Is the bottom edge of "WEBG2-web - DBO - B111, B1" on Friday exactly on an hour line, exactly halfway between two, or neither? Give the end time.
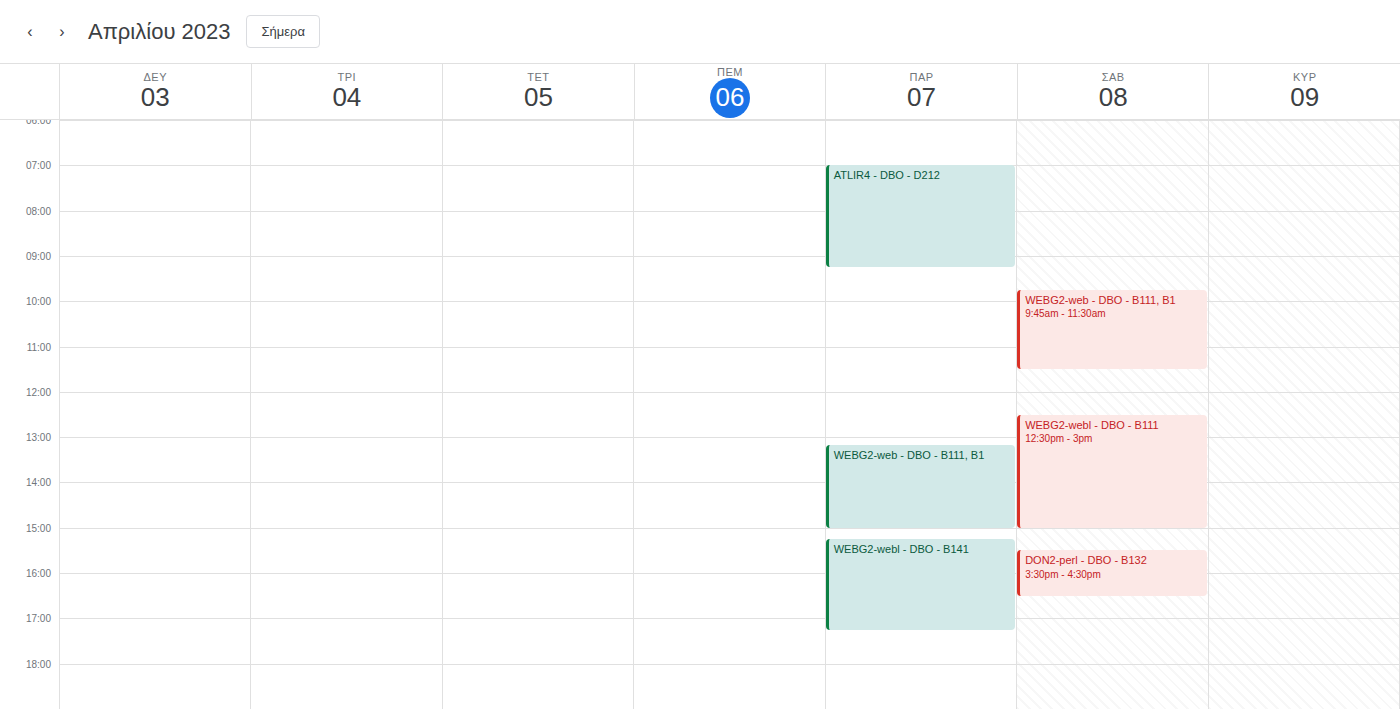
3:00 PM -- exactly on the 3 PM line.